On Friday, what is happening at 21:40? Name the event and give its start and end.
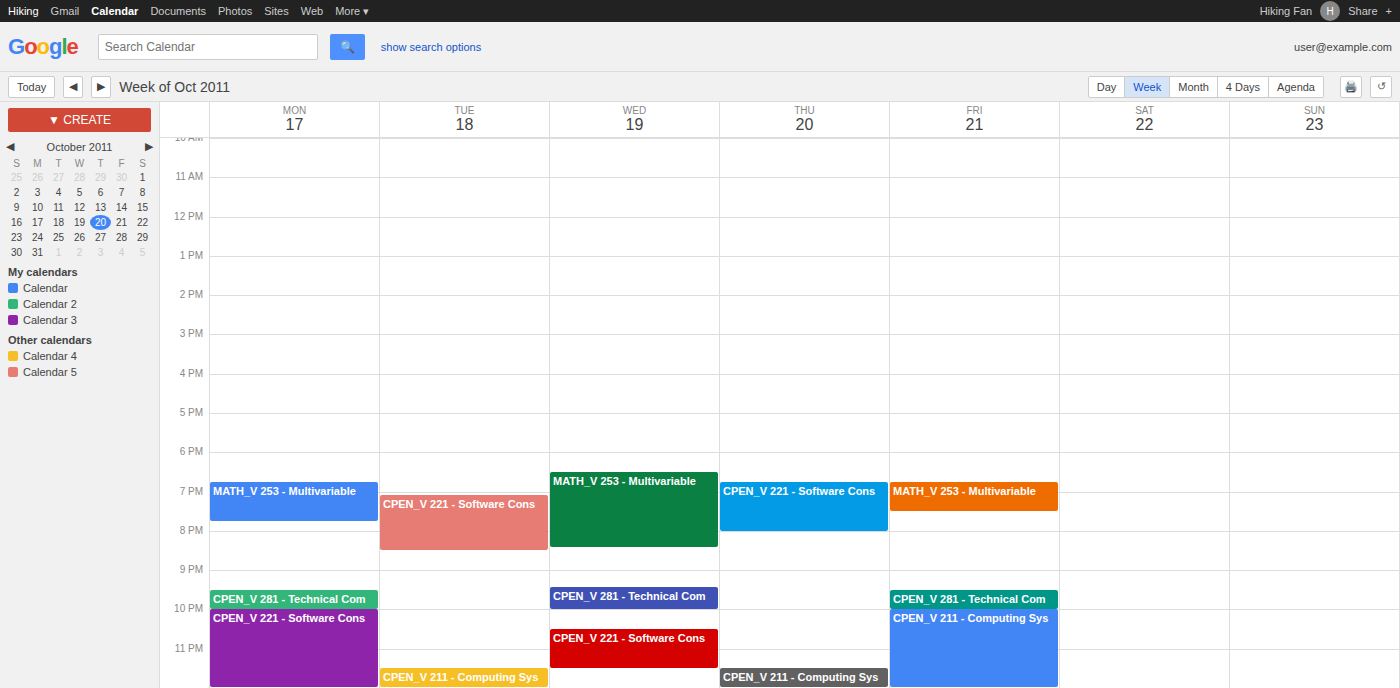
"CPEN_V 281 - Technical Com", 21:30 to 22:00